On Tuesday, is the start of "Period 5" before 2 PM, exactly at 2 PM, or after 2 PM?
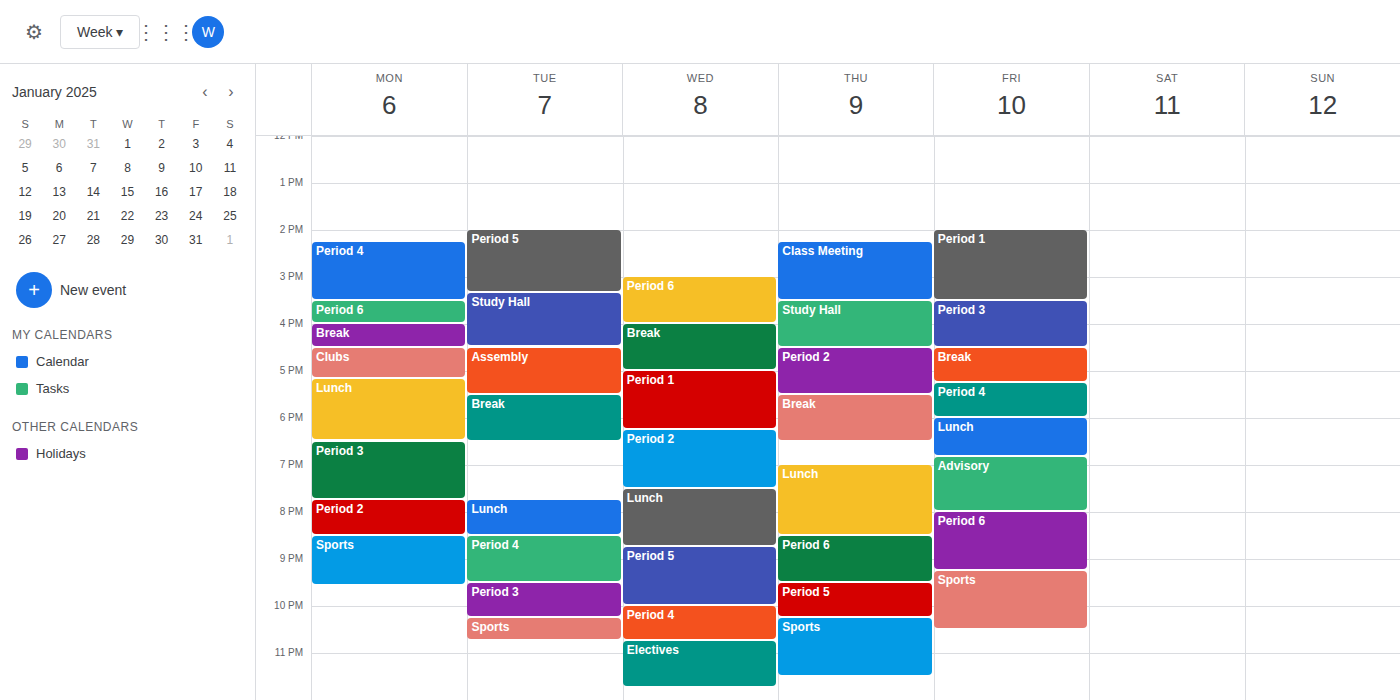
2:00 PM -- exactly at 2 PM, on the 2 PM line.